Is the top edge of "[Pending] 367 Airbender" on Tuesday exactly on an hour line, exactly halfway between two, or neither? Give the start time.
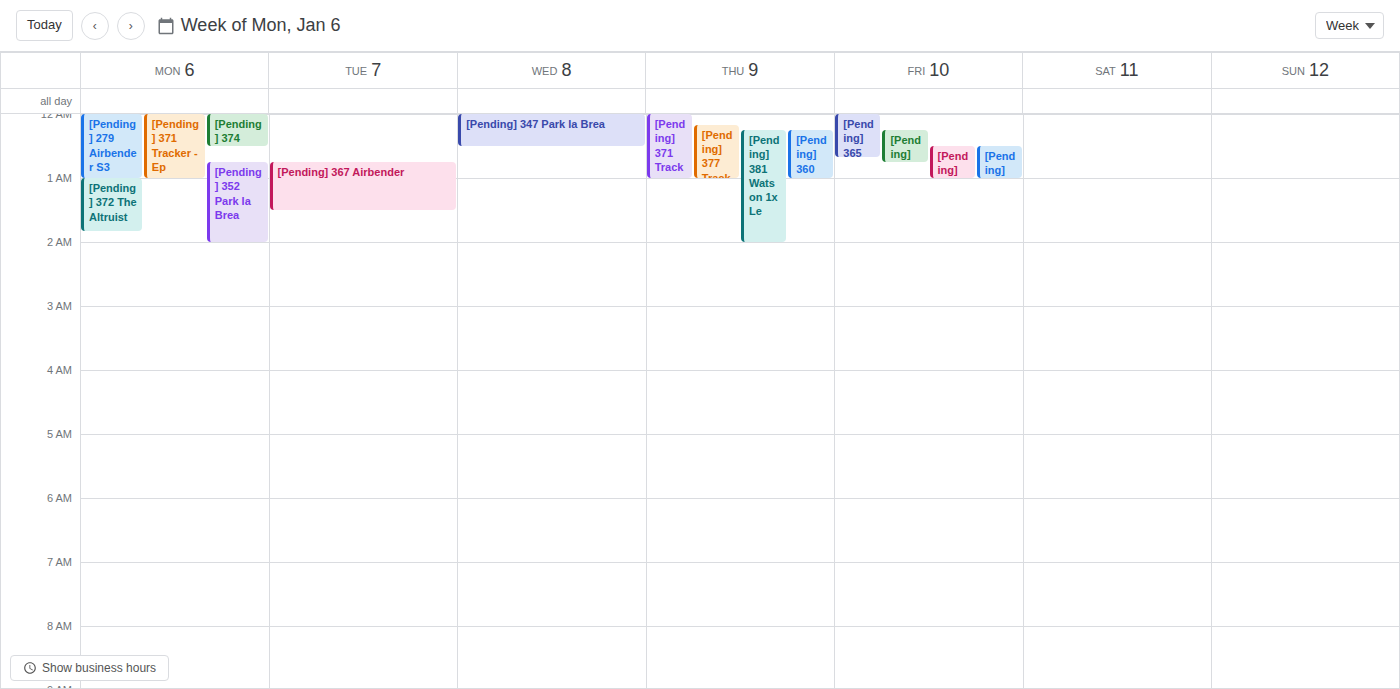
12:45 AM -- neither: three quarters of the way from the 12 AM line to the 1 AM line.